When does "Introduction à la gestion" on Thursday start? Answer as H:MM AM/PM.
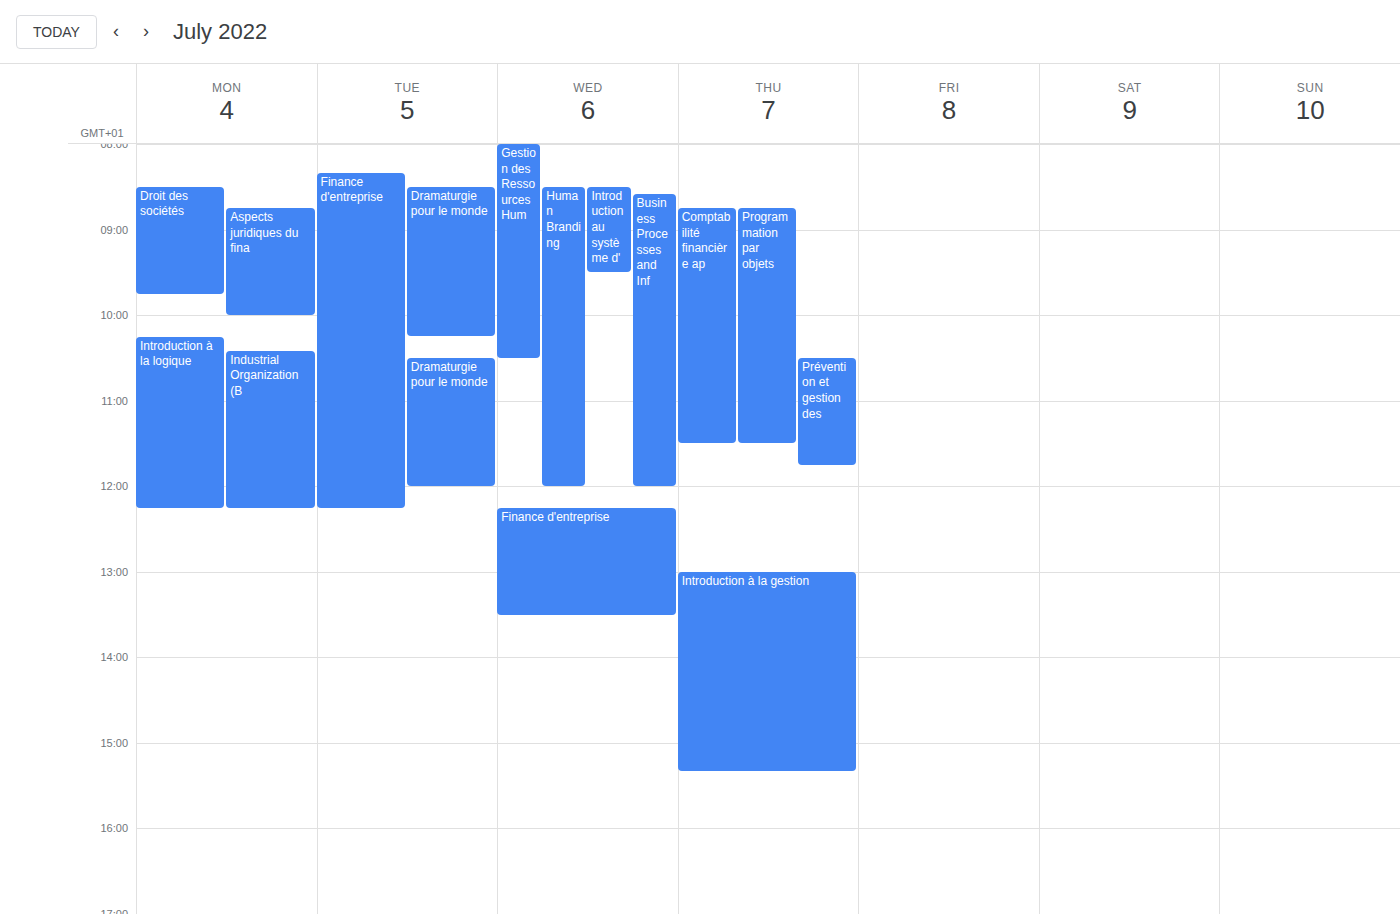
1:00 PM